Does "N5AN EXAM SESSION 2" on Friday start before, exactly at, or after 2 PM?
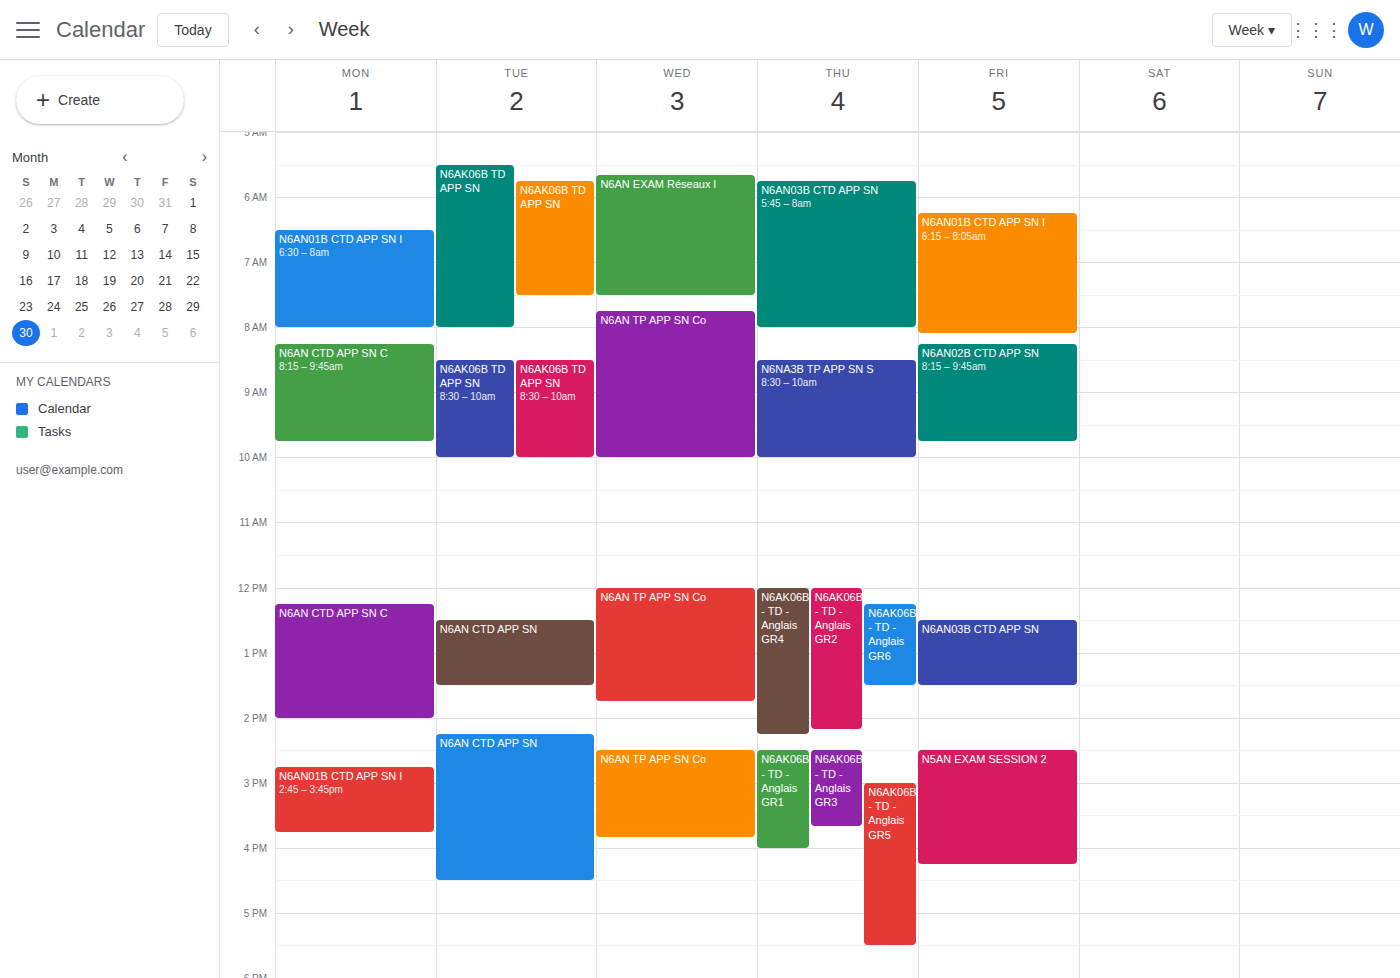
2:30 PM -- after 2 PM, 30 minutes below the 2 PM line.